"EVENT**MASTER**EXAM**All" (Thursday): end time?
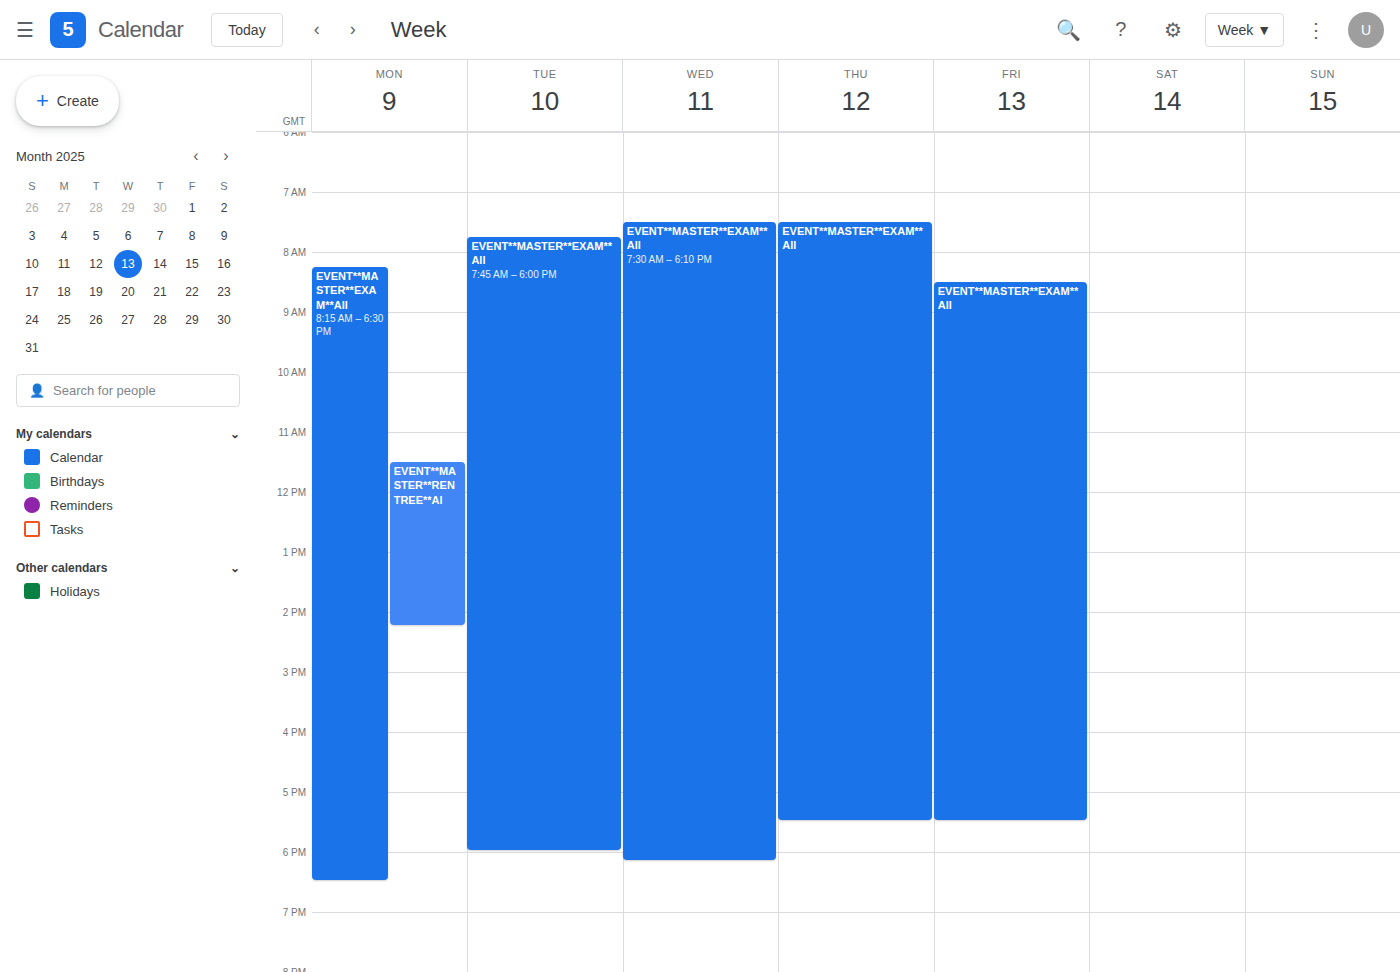
5:30 PM